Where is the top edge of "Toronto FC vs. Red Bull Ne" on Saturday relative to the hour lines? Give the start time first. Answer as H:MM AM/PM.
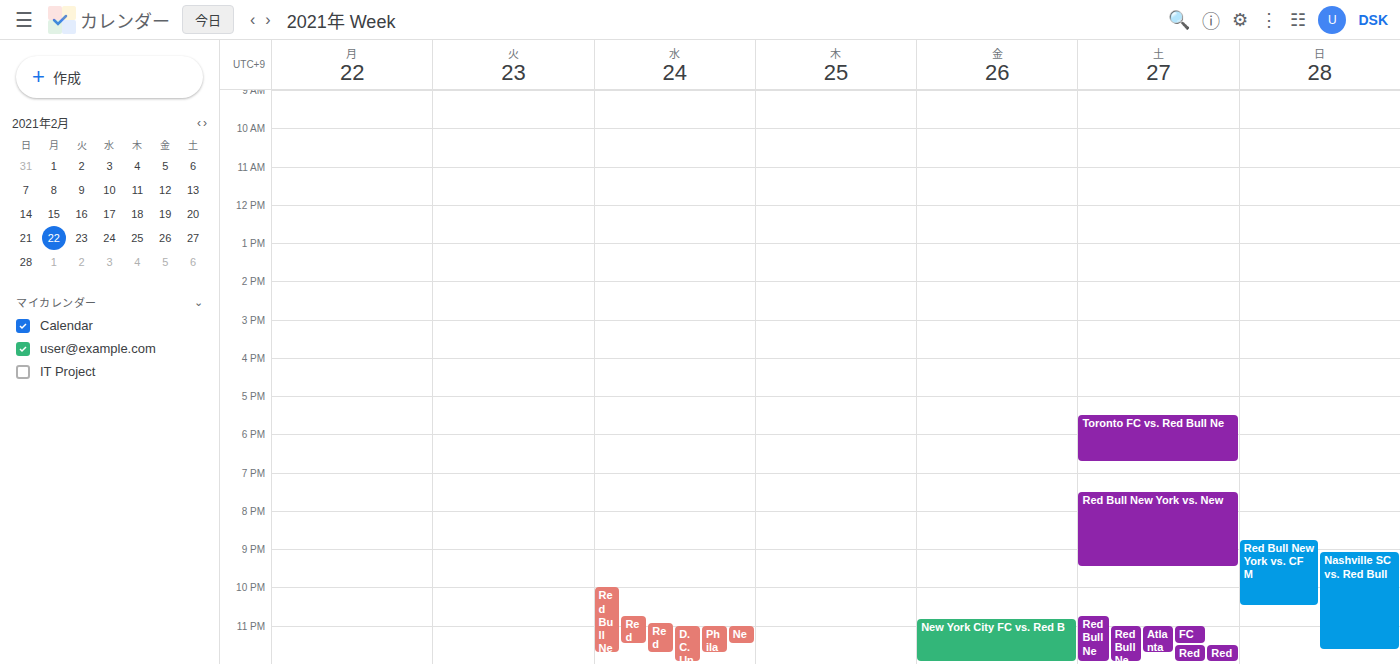
5:30 PM -- halfway between the 5 PM and 6 PM lines.